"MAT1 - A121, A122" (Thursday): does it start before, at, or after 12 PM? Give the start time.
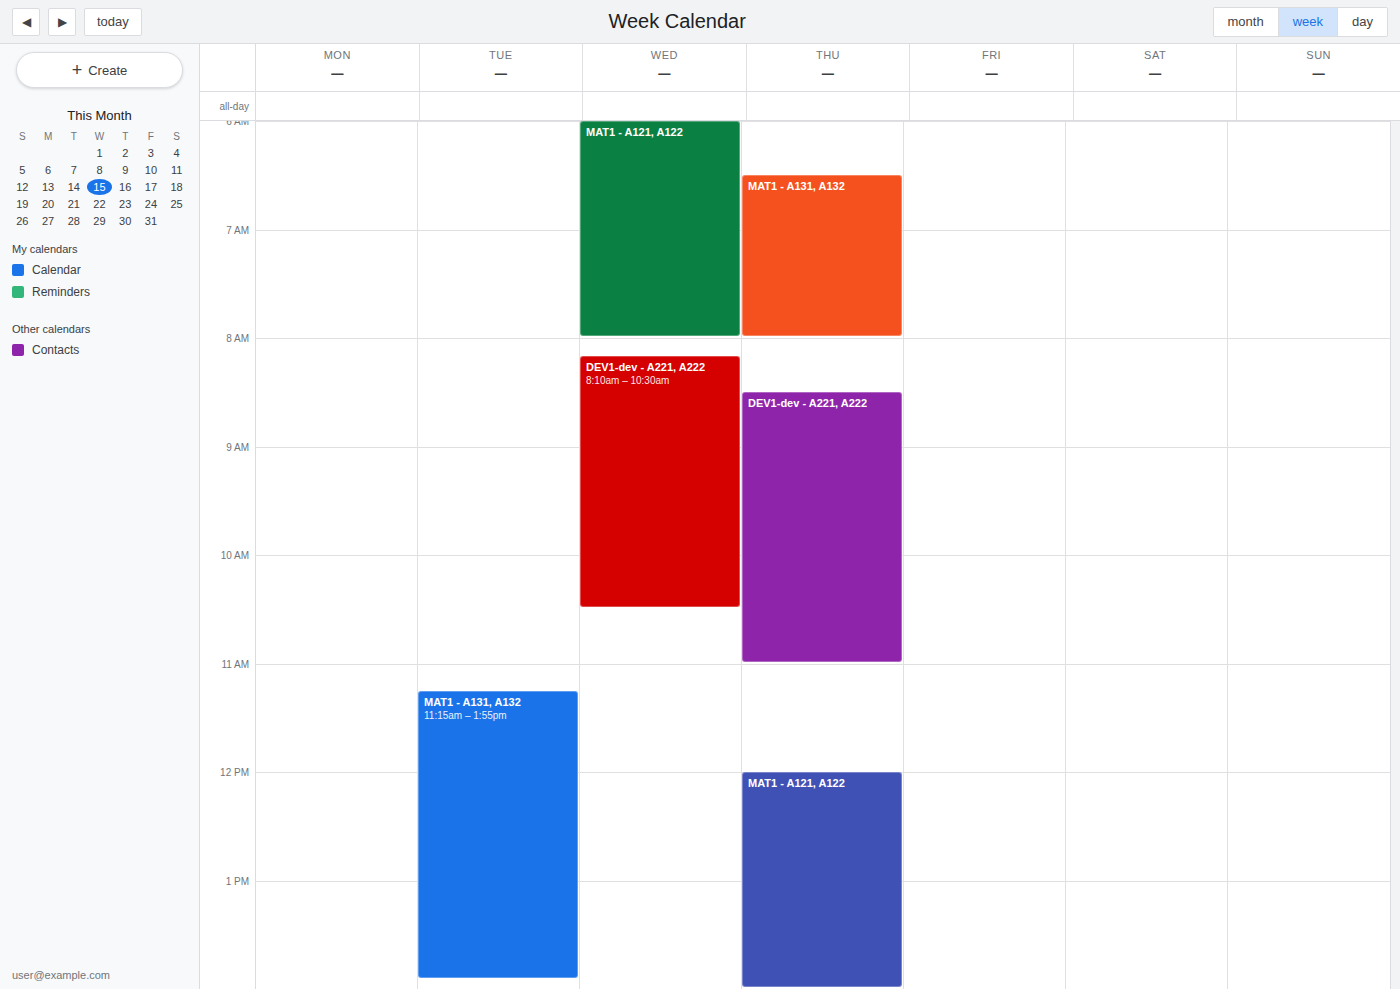
12:00 PM -- exactly at 12 PM, on the 12 PM line.